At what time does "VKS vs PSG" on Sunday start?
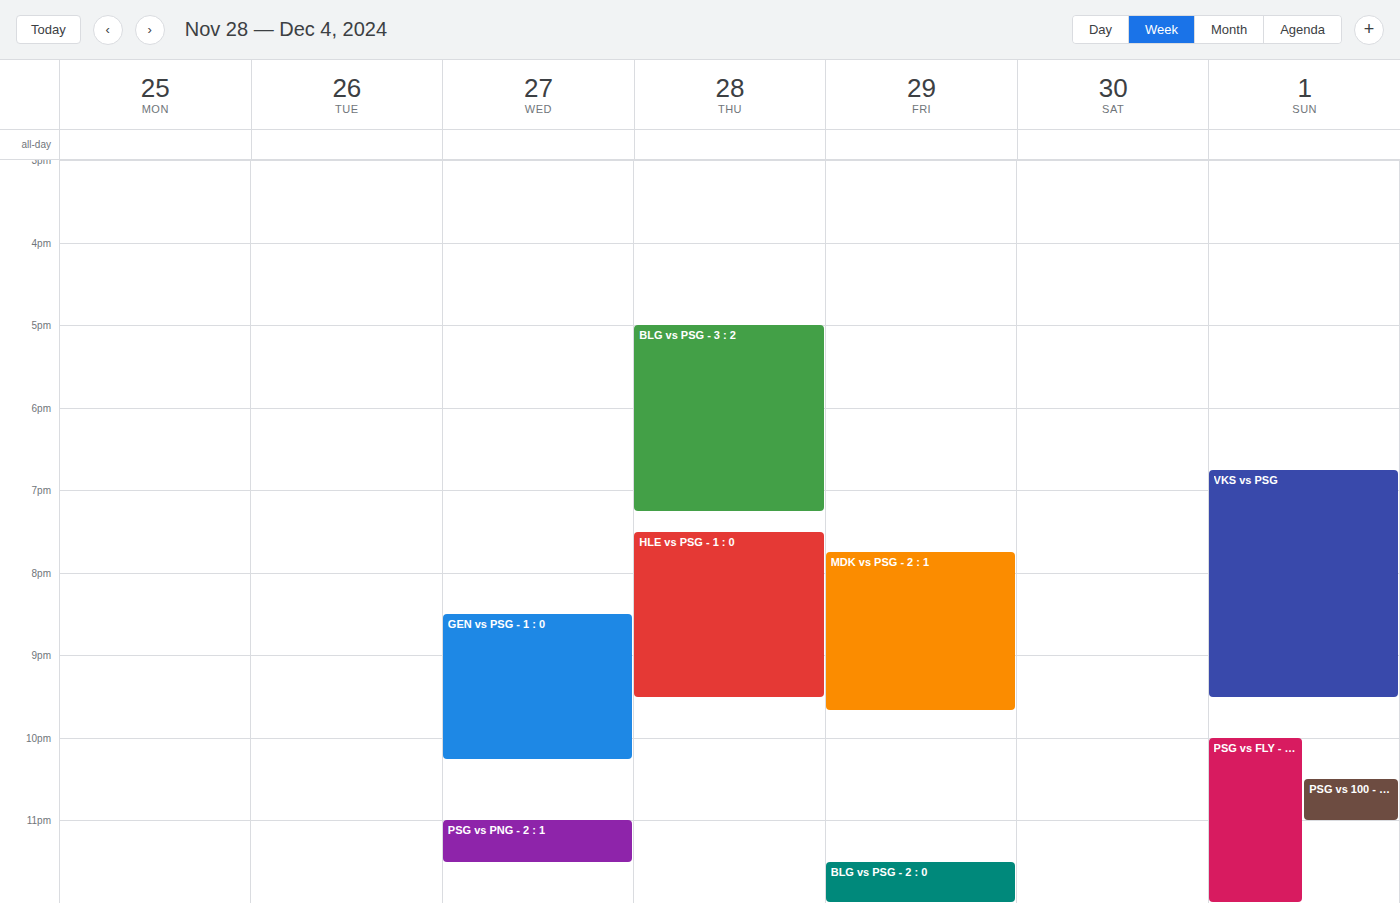
18:45